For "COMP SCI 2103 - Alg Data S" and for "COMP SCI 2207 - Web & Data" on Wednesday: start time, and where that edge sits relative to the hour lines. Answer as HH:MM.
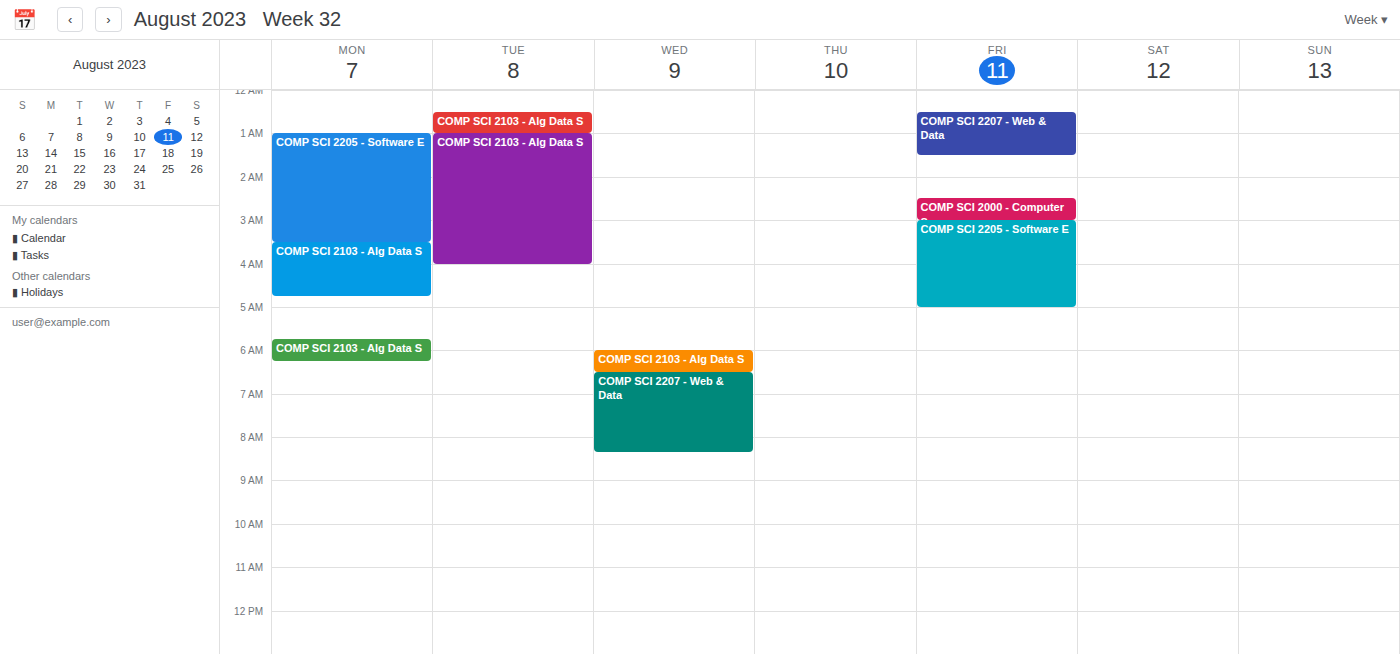
"COMP SCI 2103 - Alg Data S": 06:00, exactly on the 06:00 line. "COMP SCI 2207 - Web & Data": 06:30, halfway between the 06:00 and 07:00 lines.